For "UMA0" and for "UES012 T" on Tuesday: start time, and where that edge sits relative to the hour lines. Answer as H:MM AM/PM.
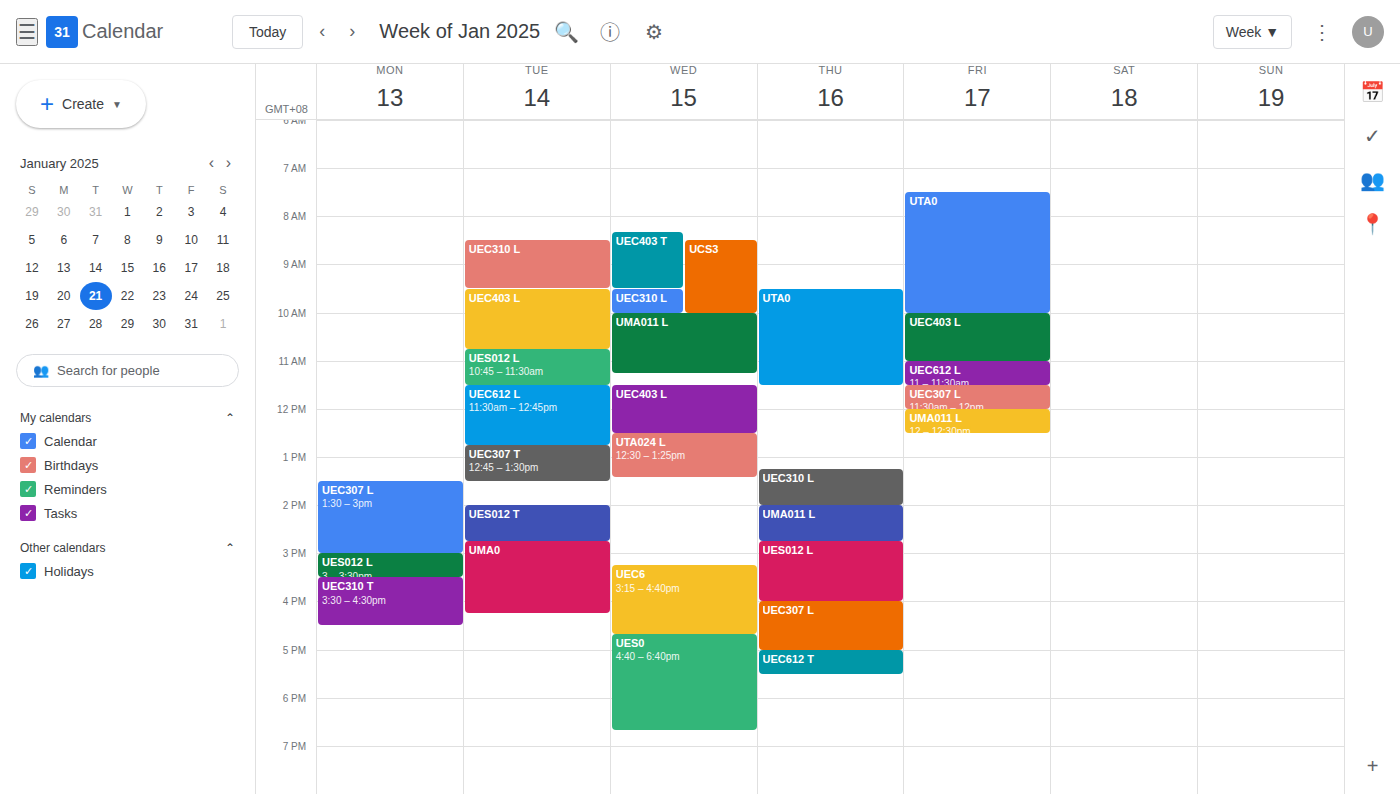
"UMA0": 2:45 PM, neither: three quarters of the way from the 2 PM line to the 3 PM line. "UES012 T": 2:00 PM, exactly on the 2 PM line.